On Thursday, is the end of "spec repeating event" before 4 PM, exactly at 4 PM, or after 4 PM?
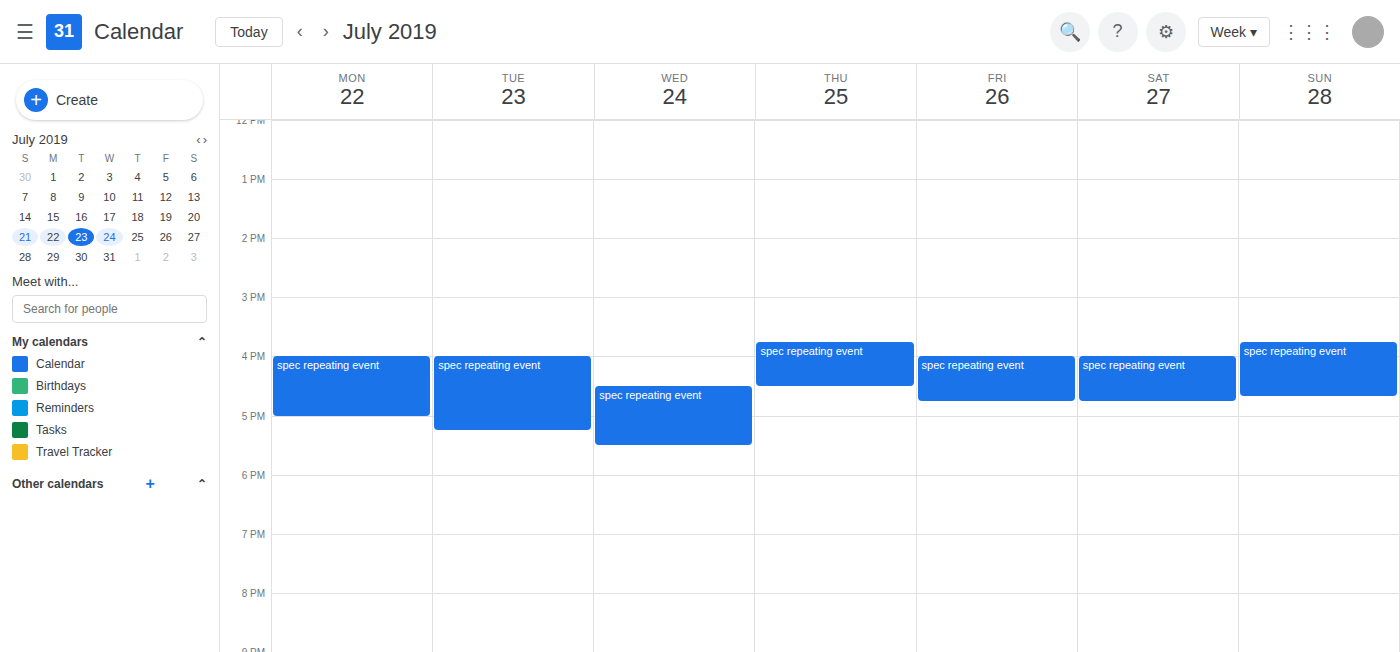
4:30 PM -- after 4 PM, 30 minutes below the 4 PM line.